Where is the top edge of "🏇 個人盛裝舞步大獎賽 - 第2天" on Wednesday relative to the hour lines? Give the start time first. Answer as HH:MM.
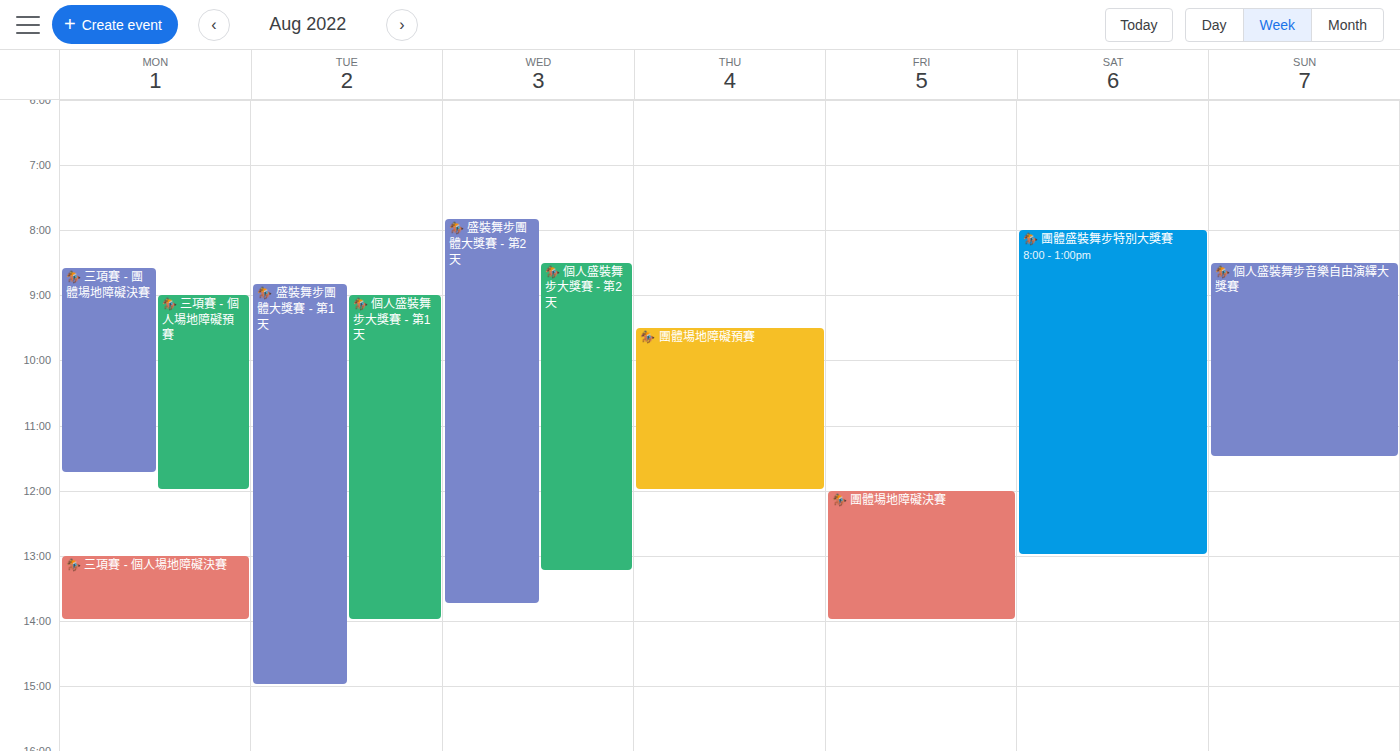
08:30 -- halfway between the 08:00 and 09:00 lines.